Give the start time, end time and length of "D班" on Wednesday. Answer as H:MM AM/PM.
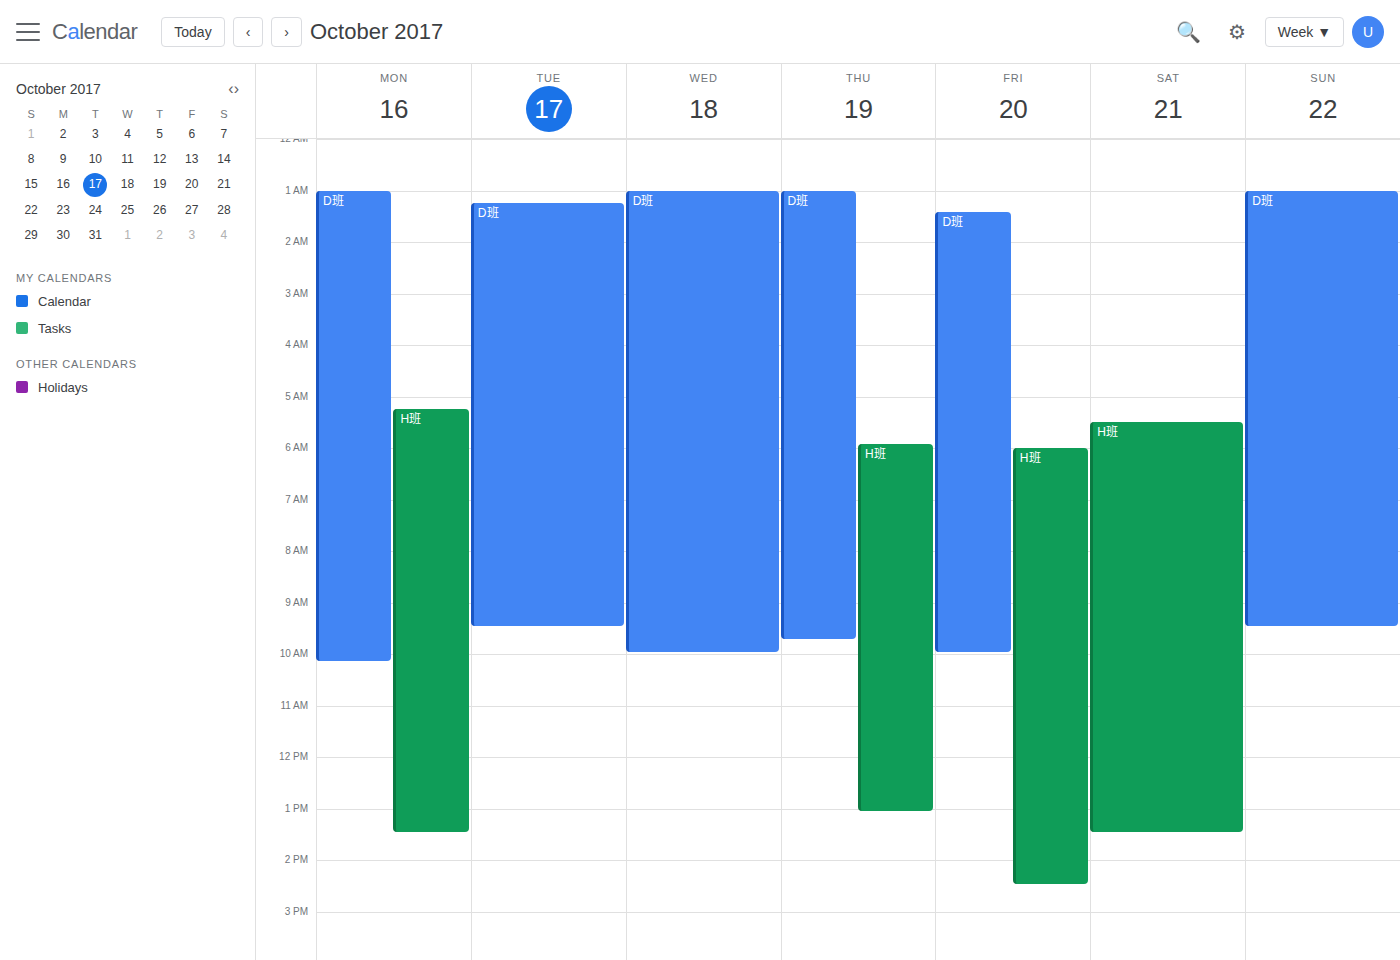
1:00 AM to 10:00 AM, 9 hours